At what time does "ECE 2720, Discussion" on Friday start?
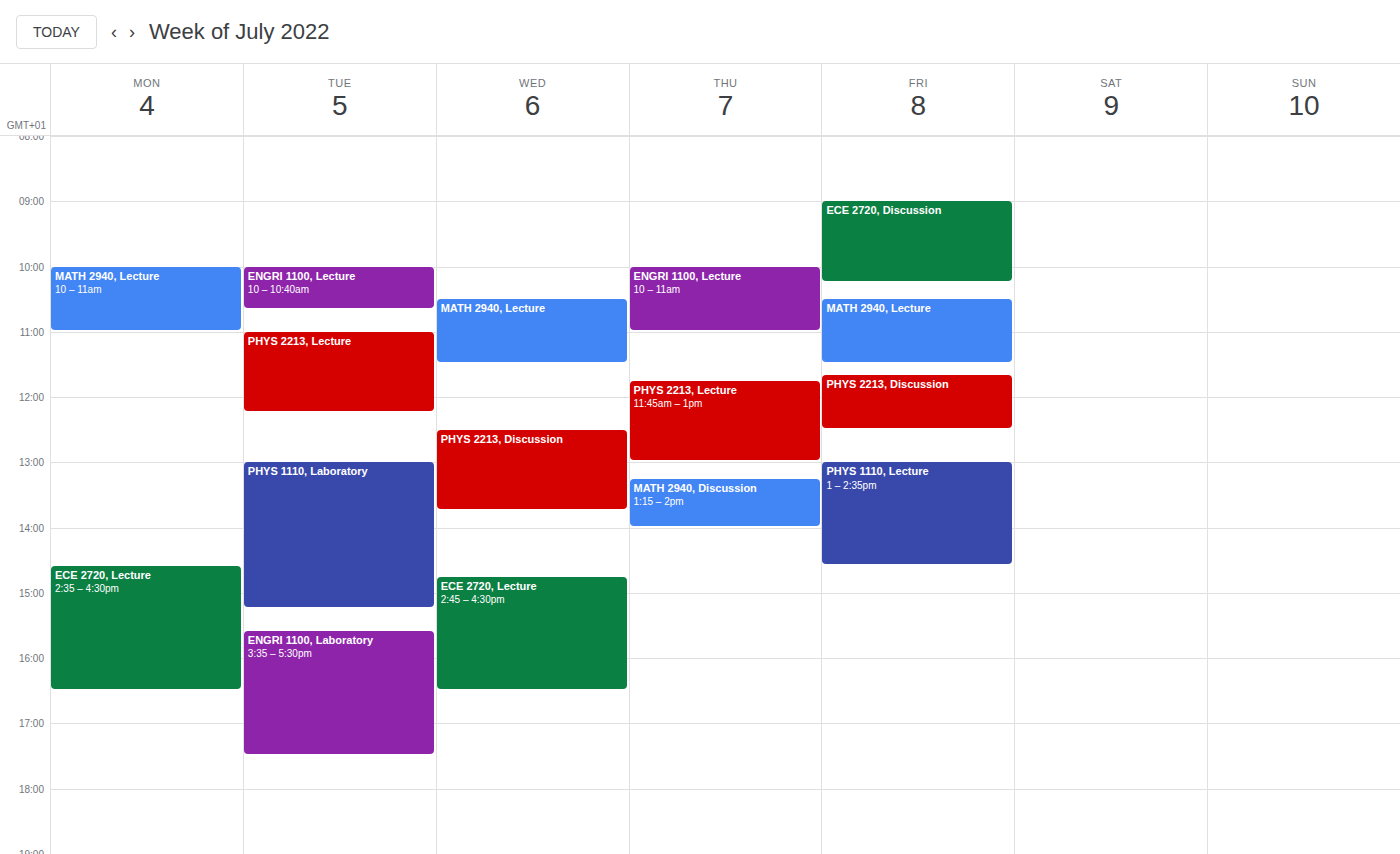
09:00